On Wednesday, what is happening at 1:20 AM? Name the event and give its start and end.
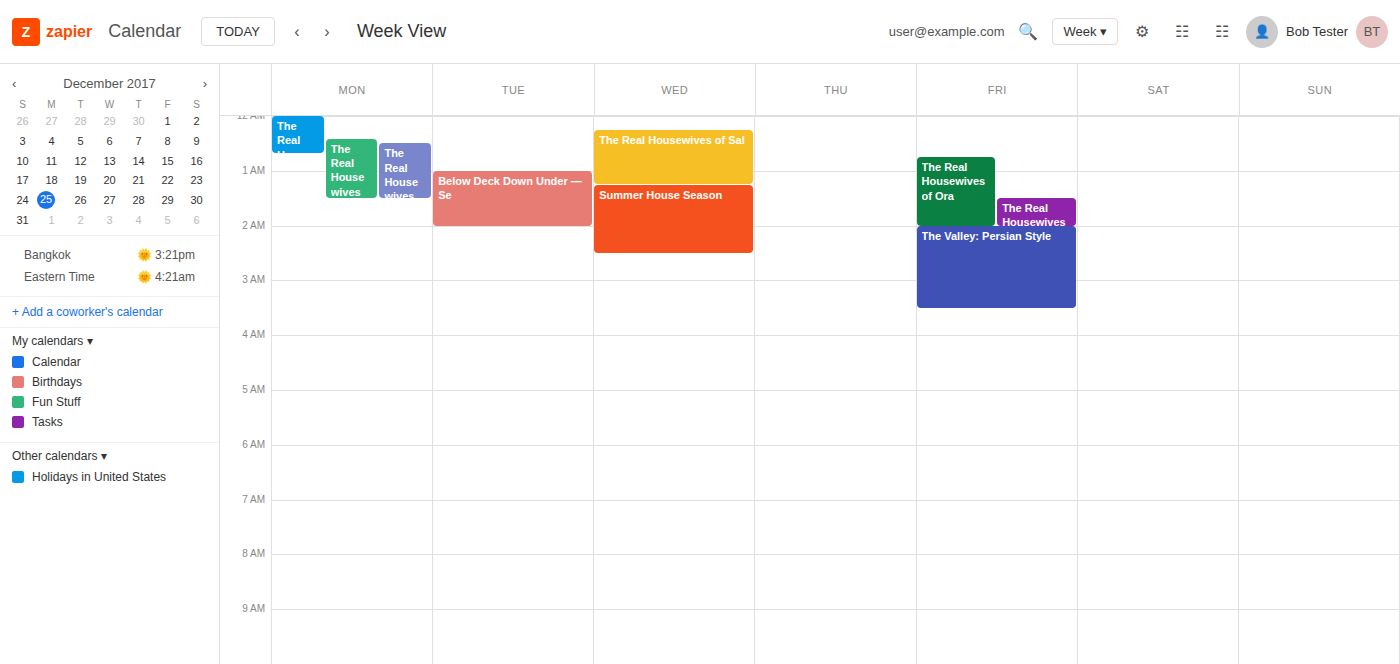
"Summer House Season", 1:15 AM to 2:30 AM